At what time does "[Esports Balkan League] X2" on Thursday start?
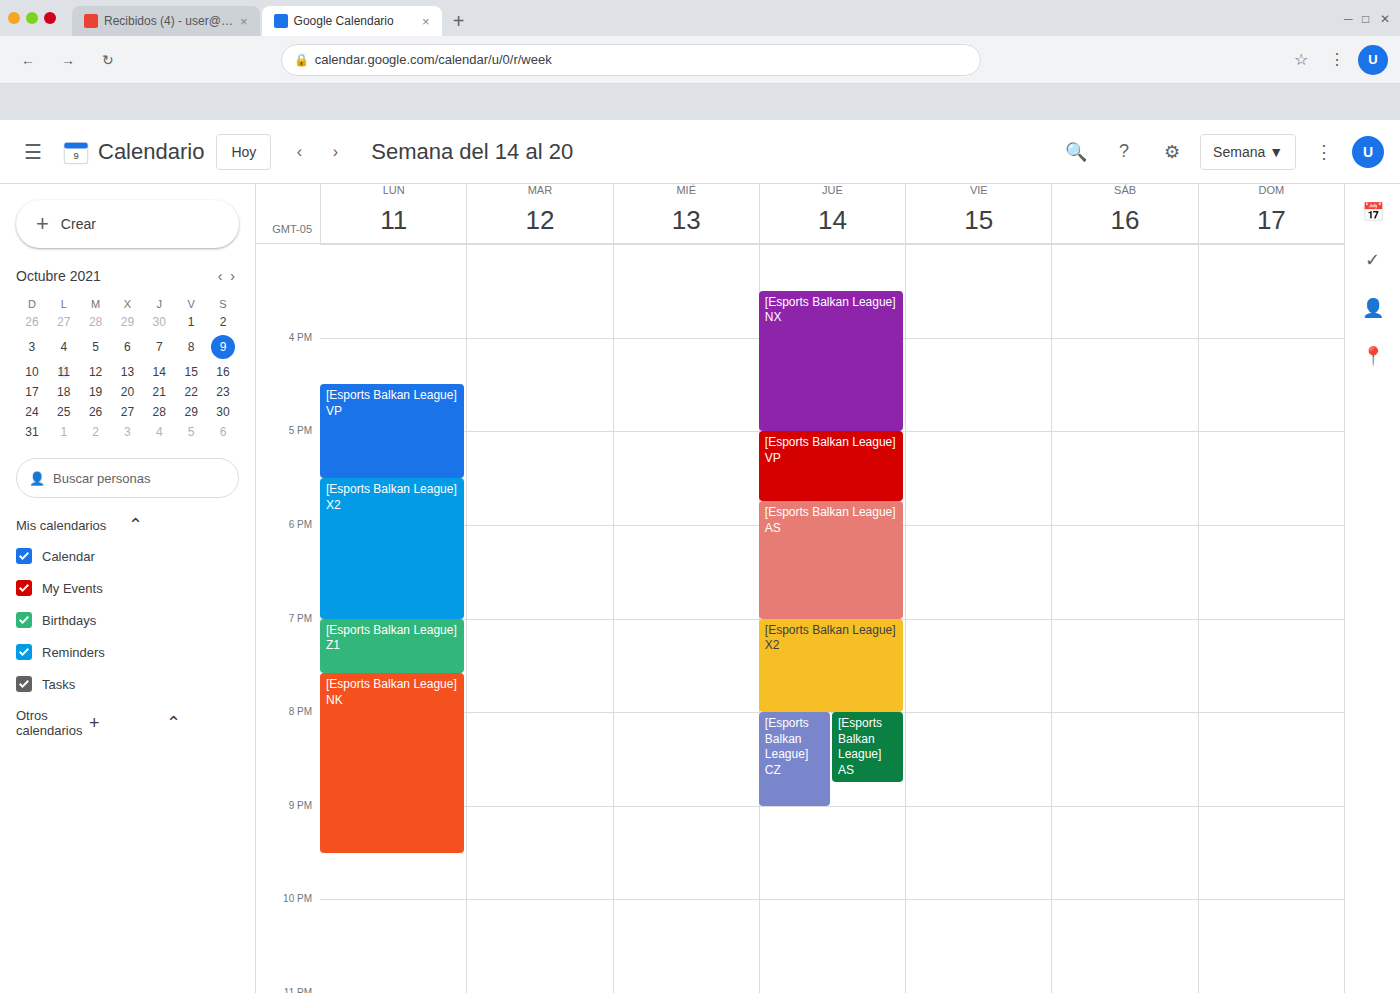
7:00 PM